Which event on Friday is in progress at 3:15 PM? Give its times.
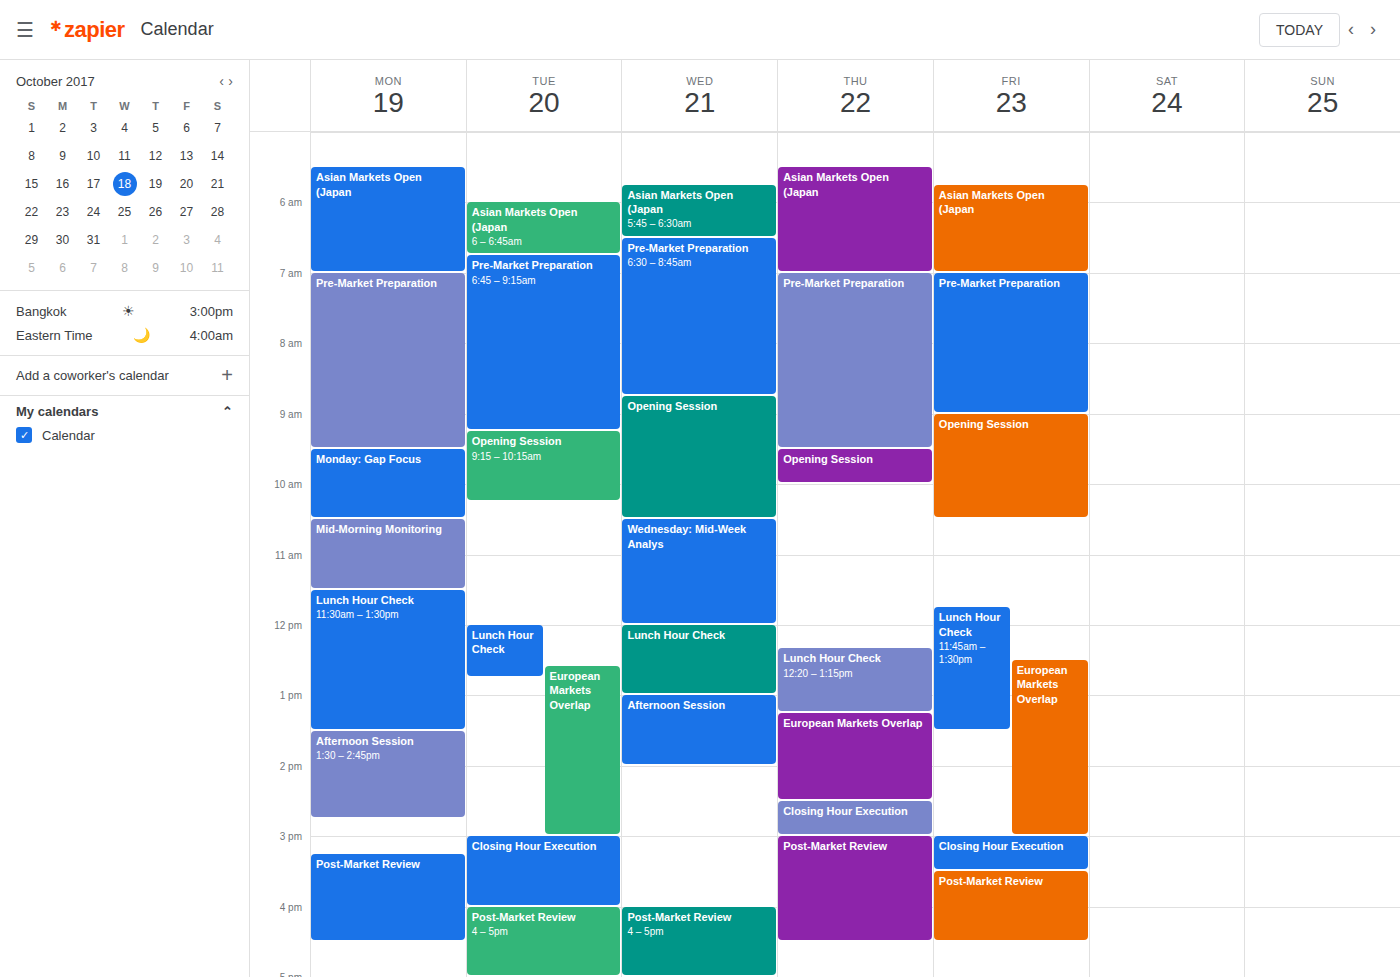
"Closing Hour Execution", 3:00 PM to 3:30 PM